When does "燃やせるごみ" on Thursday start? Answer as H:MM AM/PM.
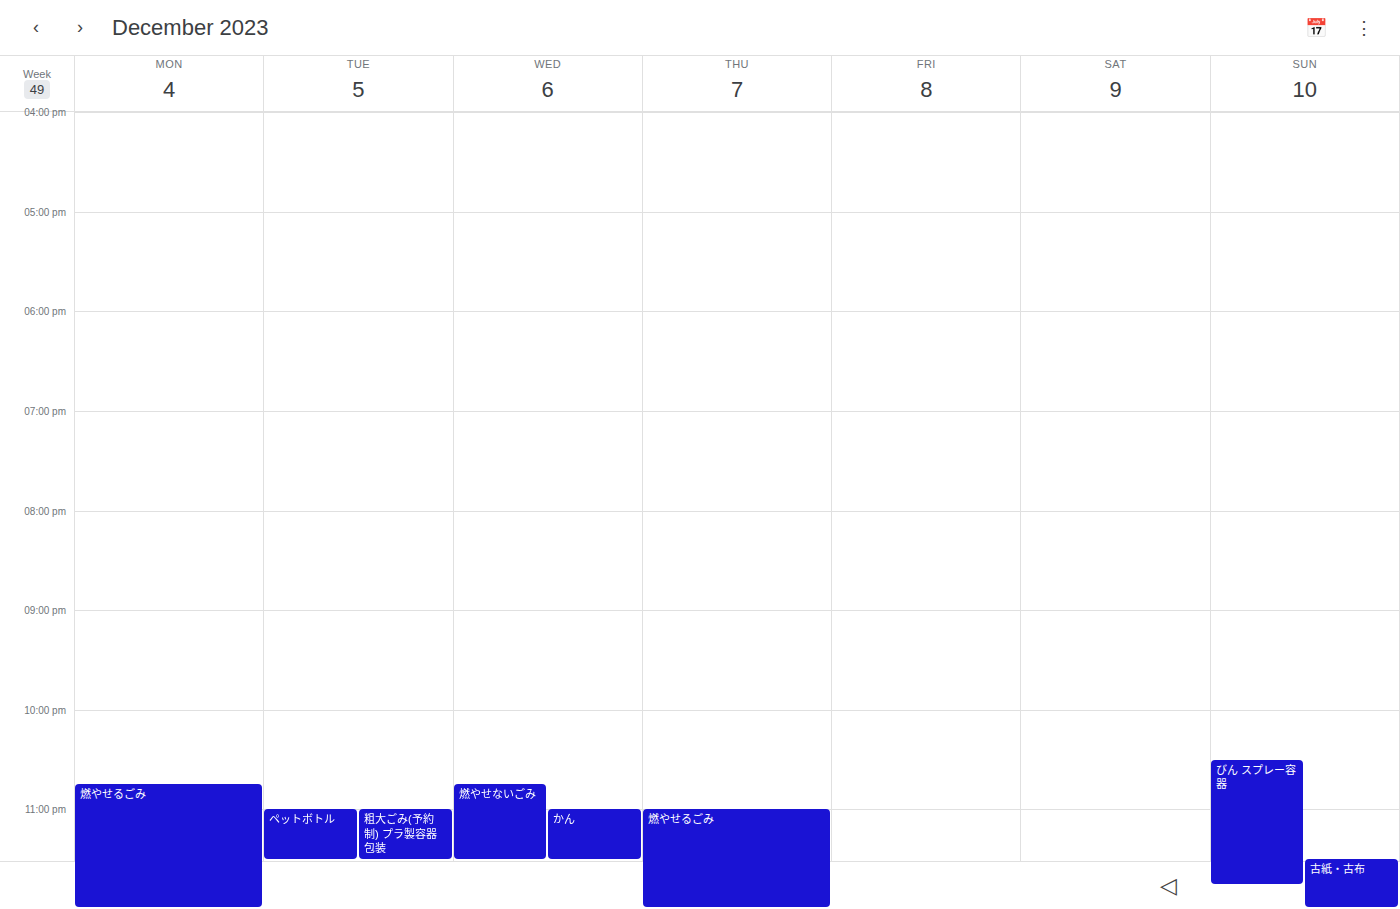
11:00 PM